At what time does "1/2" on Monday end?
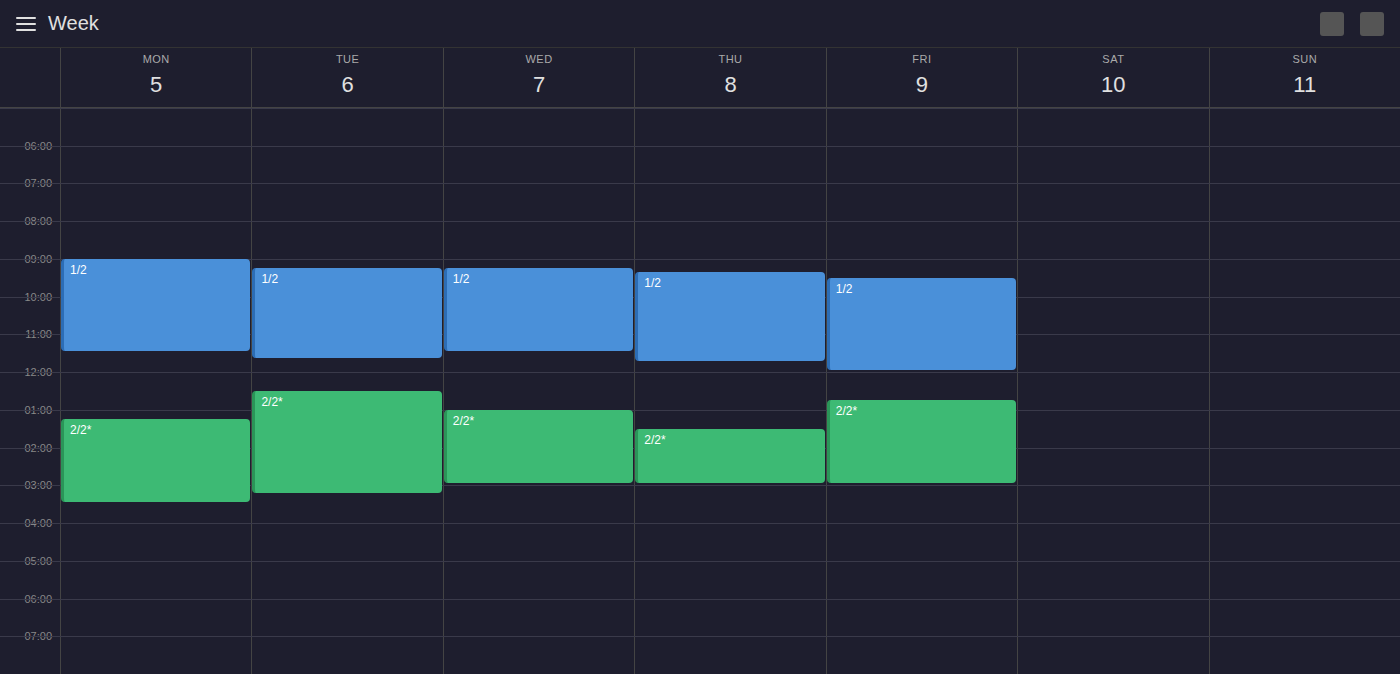
11:30